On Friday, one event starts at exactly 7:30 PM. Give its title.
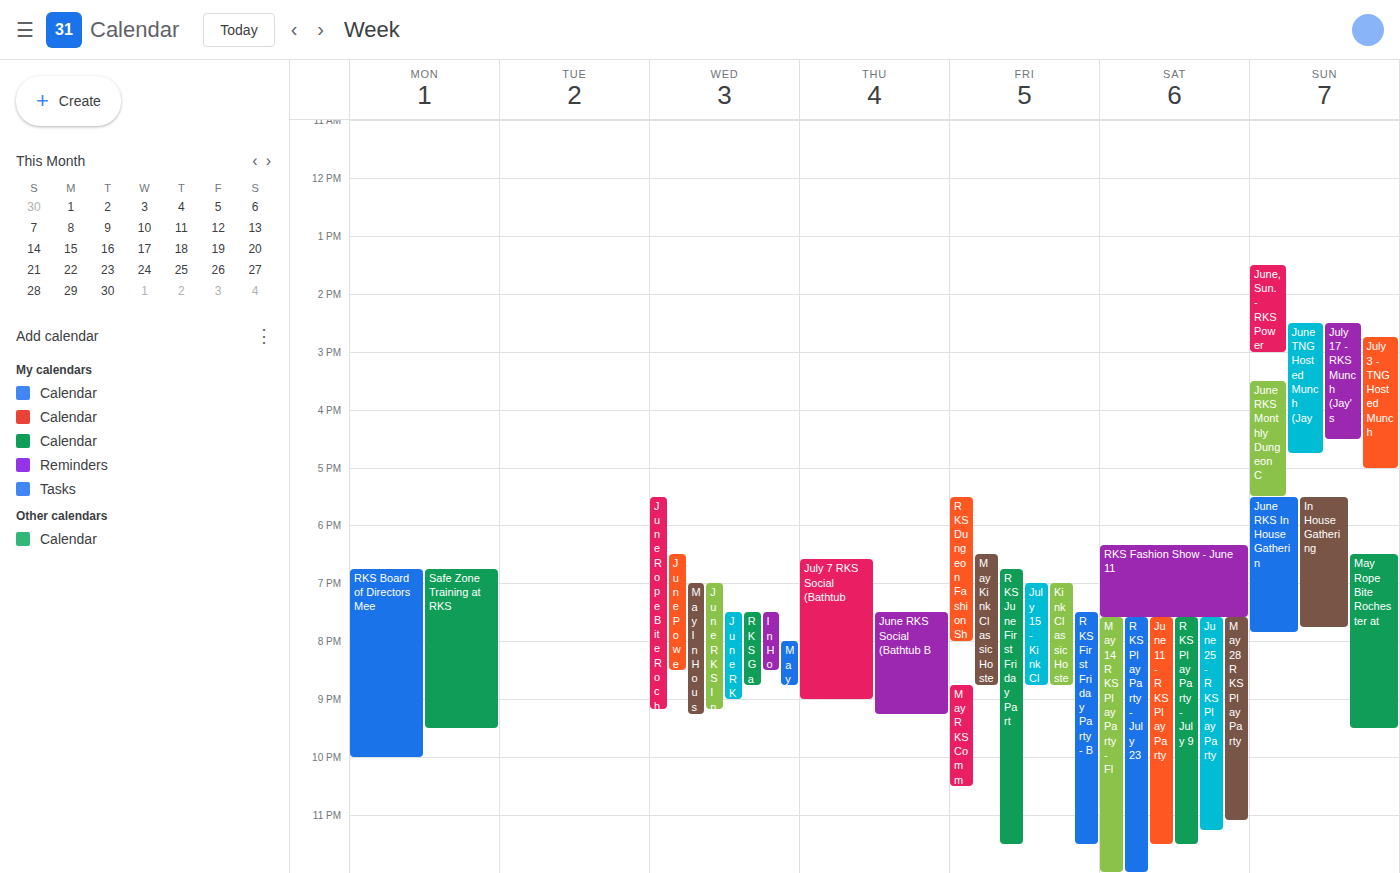
"RKS First Friday Party - B"